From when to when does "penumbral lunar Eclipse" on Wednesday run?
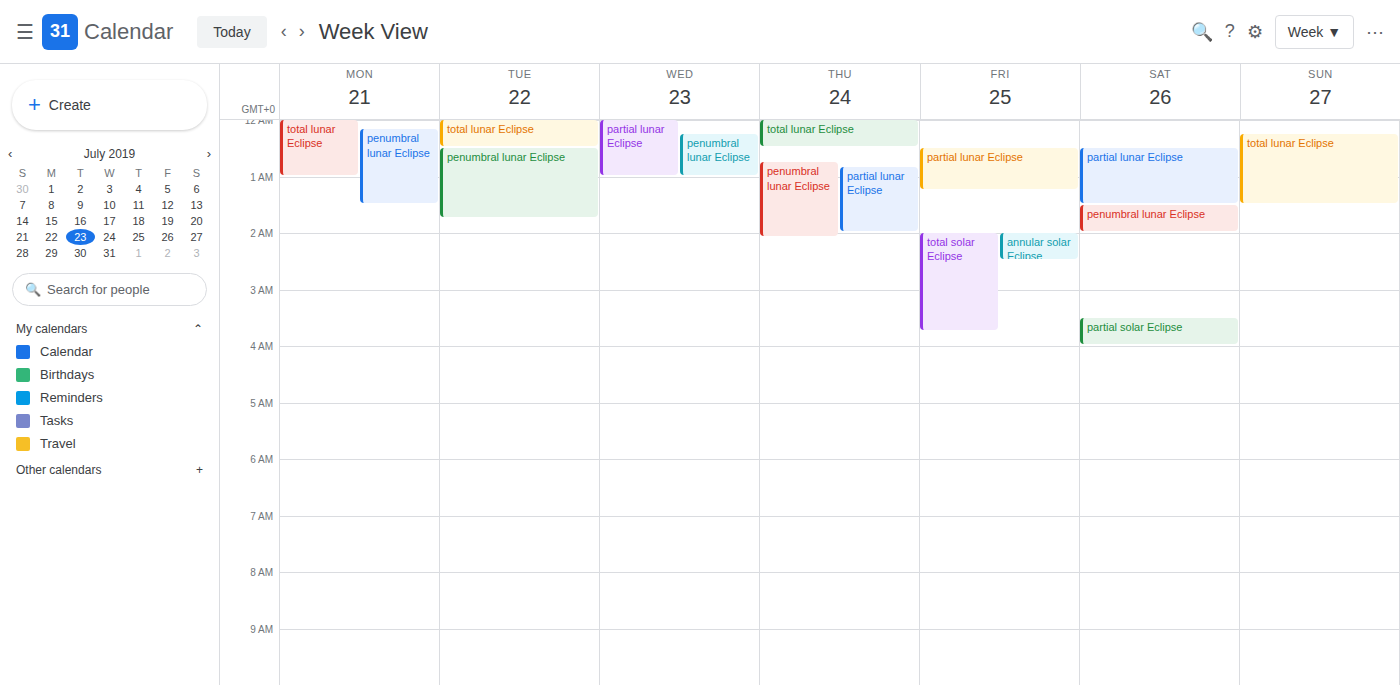
12:15 AM to 1:00 AM